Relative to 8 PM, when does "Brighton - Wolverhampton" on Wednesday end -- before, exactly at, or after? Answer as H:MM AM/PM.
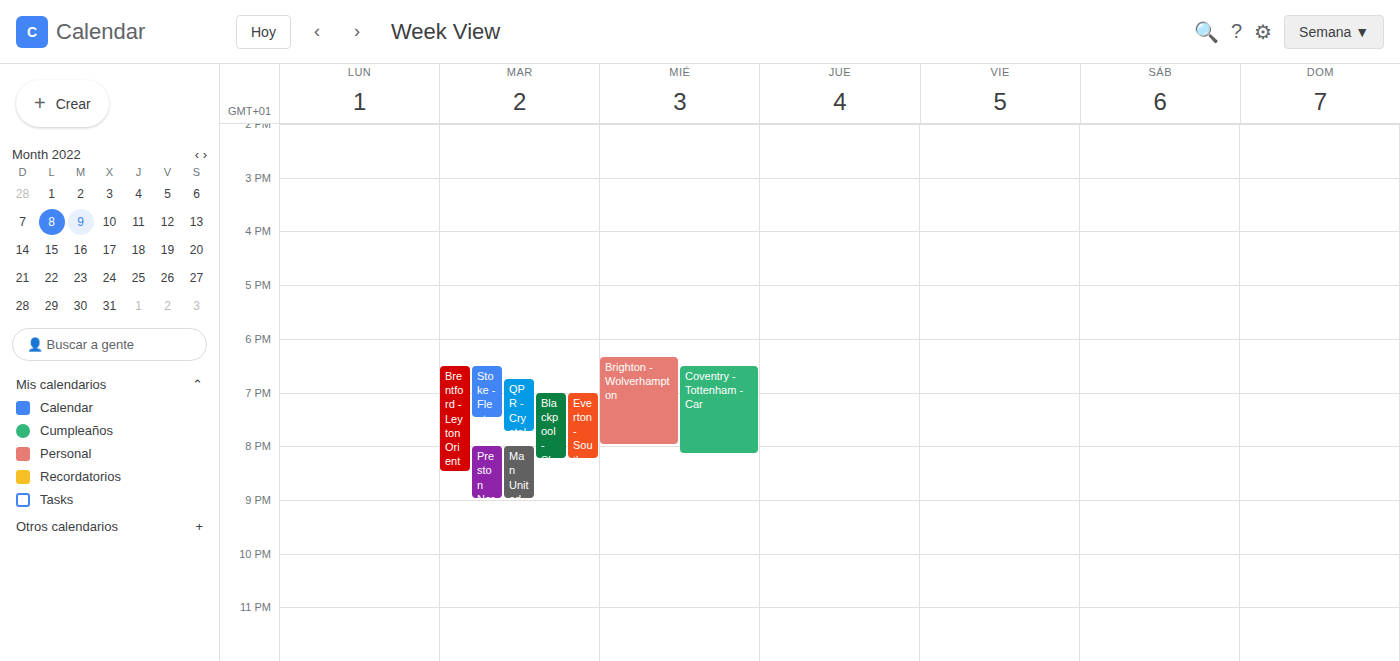
8:00 PM -- exactly at 8 PM, on the 8 PM line.